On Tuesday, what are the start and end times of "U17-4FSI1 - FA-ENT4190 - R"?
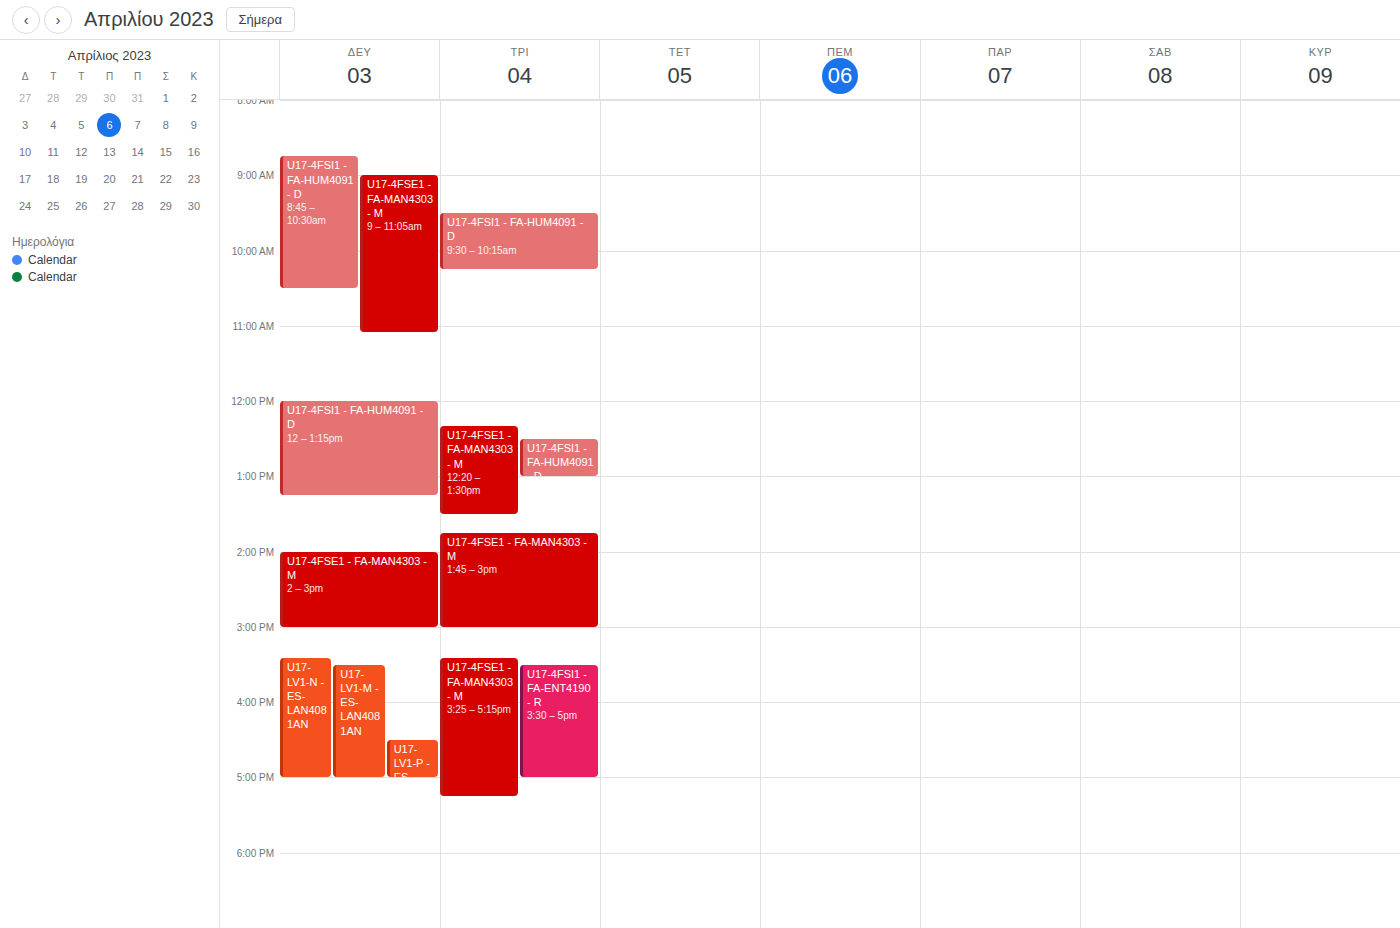
3:30 PM to 5:00 PM